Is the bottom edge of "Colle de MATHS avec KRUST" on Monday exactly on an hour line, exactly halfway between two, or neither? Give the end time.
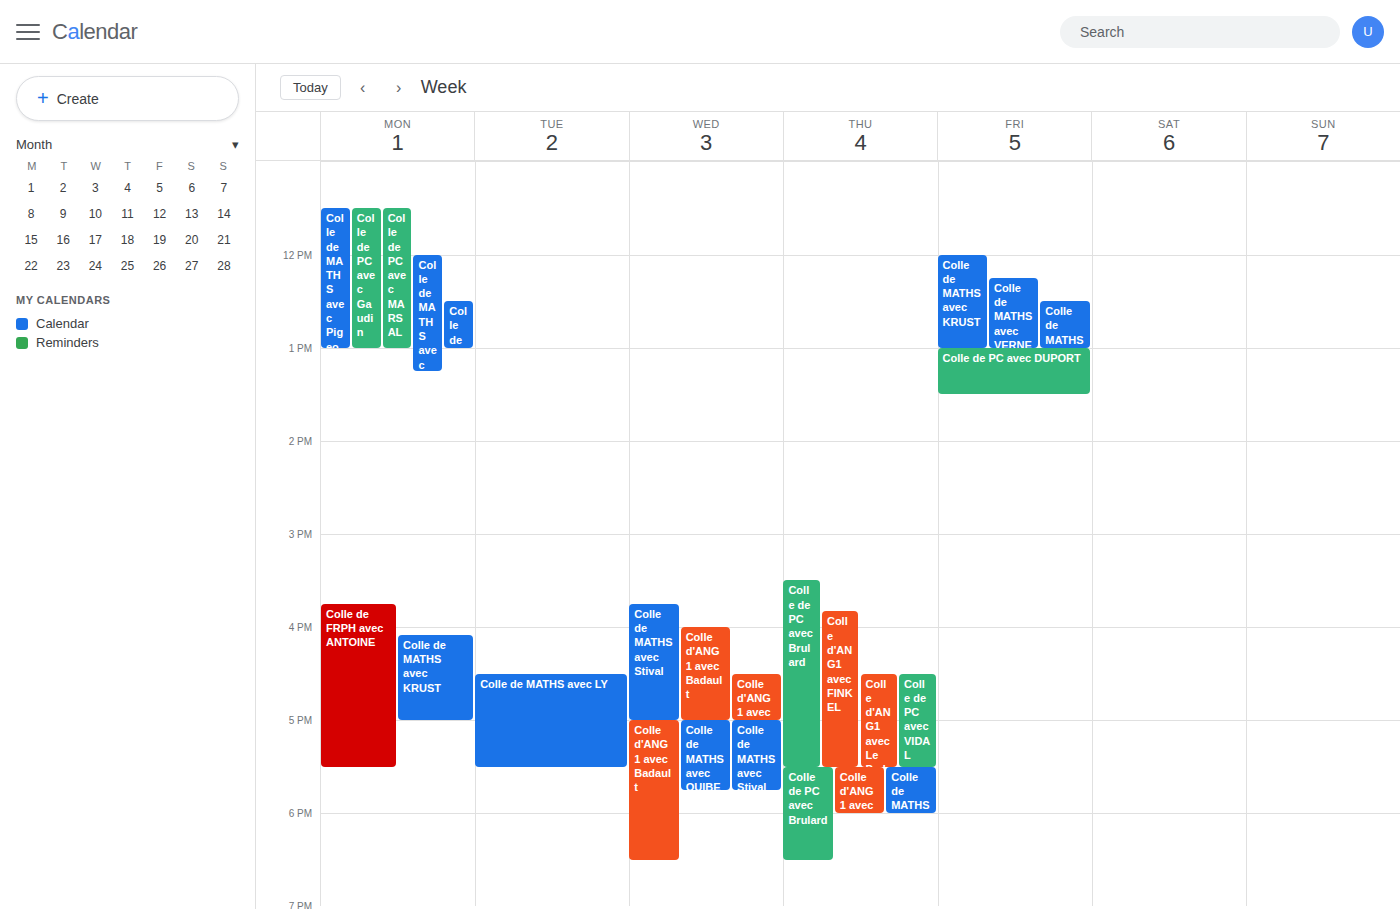
5:00 PM -- exactly on the 5 PM line.